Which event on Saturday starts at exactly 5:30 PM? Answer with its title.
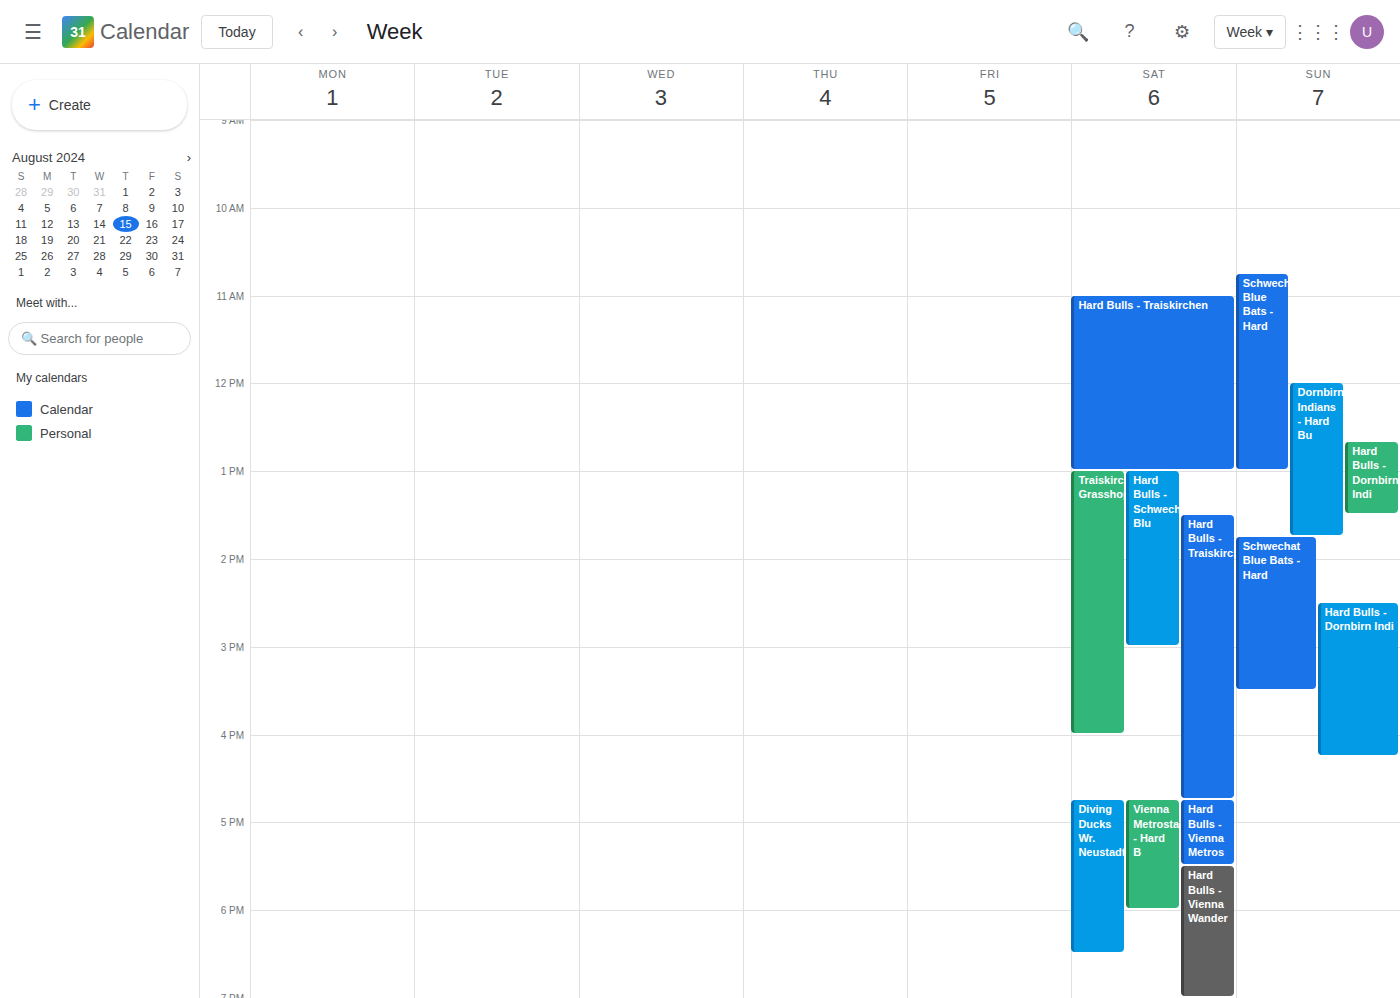
"Hard Bulls - Vienna Wander"